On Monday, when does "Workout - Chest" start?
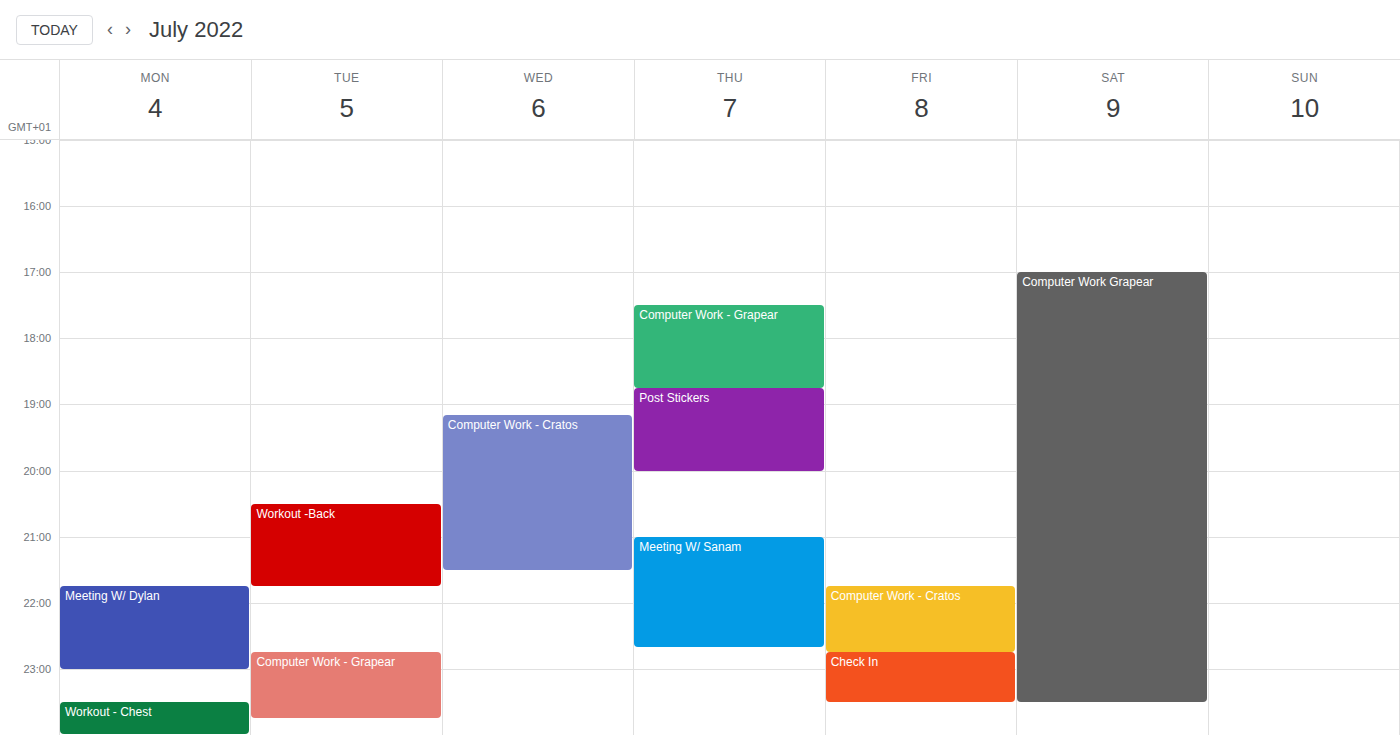
11:30 PM